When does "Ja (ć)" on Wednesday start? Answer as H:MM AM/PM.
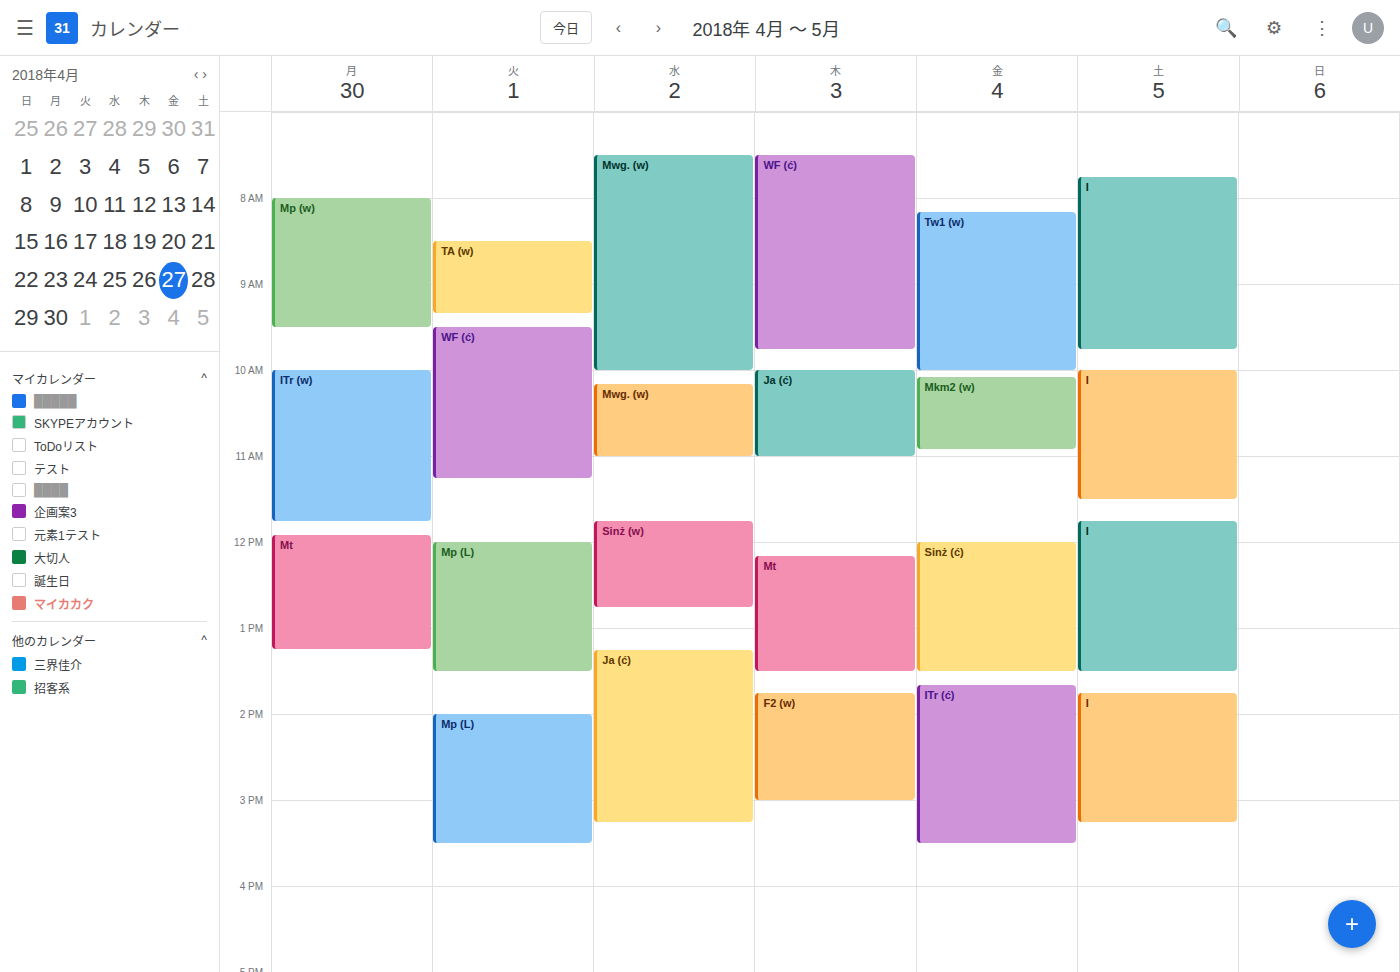
1:15 PM